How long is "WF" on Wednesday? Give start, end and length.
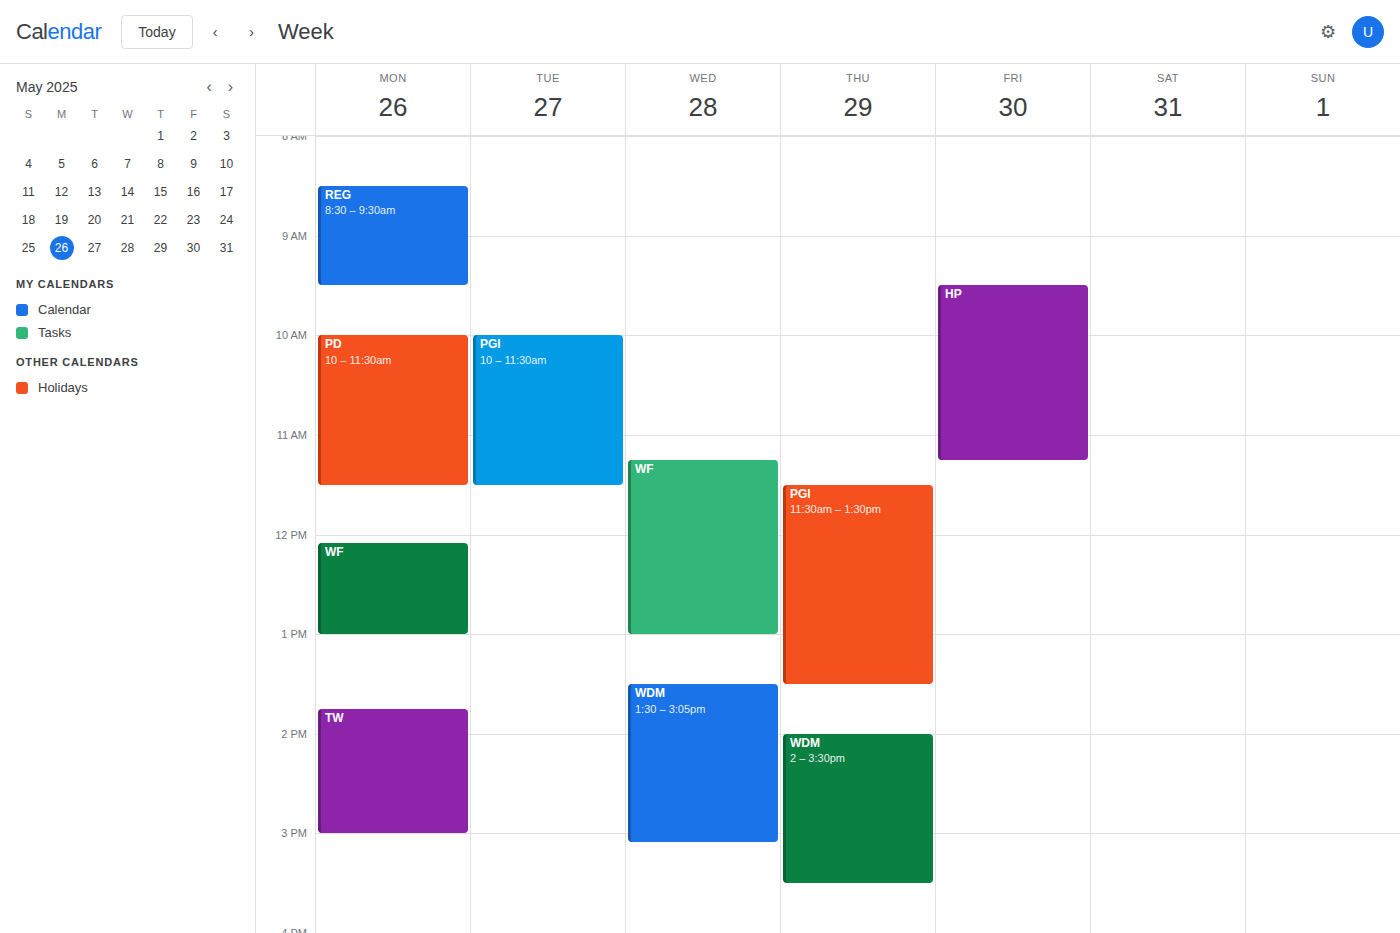
11:15 AM to 1:00 PM, 1 hour 45 minutes